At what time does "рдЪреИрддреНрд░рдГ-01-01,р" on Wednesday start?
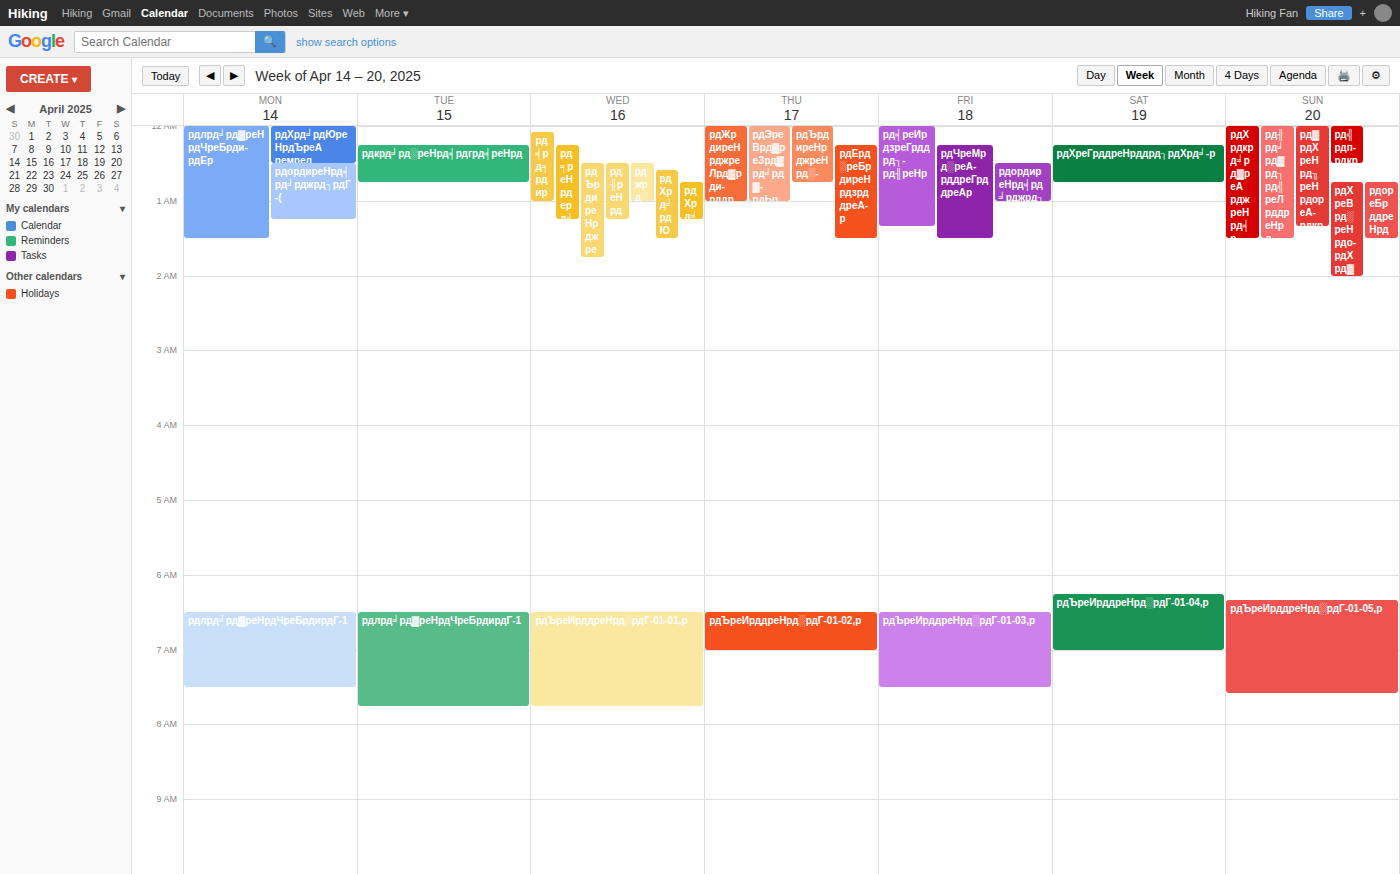
06:30